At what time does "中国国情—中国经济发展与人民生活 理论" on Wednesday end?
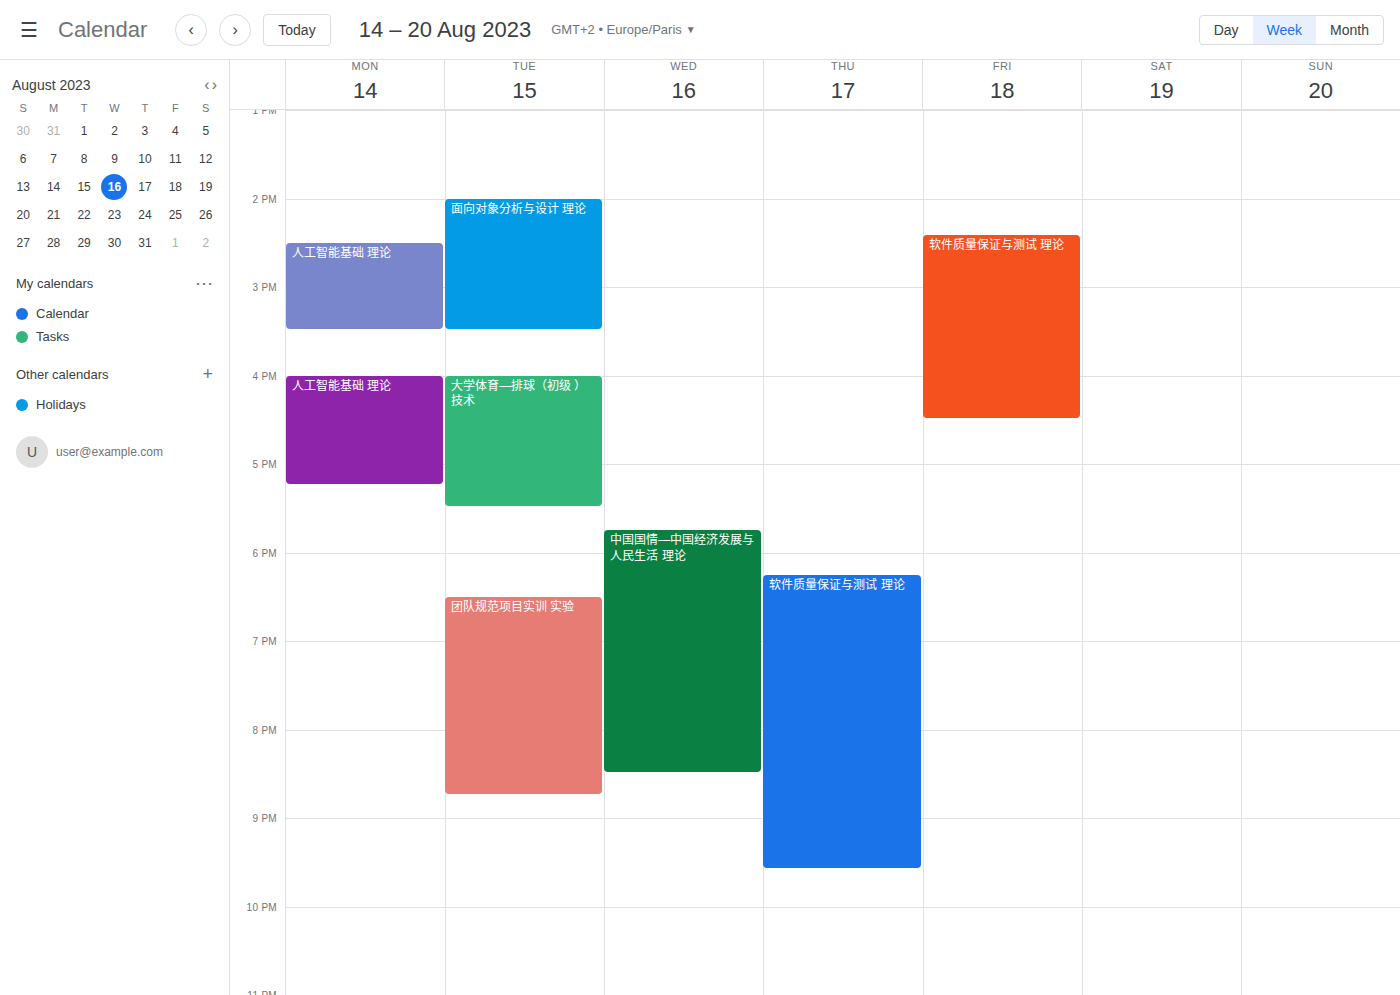
8:30 PM